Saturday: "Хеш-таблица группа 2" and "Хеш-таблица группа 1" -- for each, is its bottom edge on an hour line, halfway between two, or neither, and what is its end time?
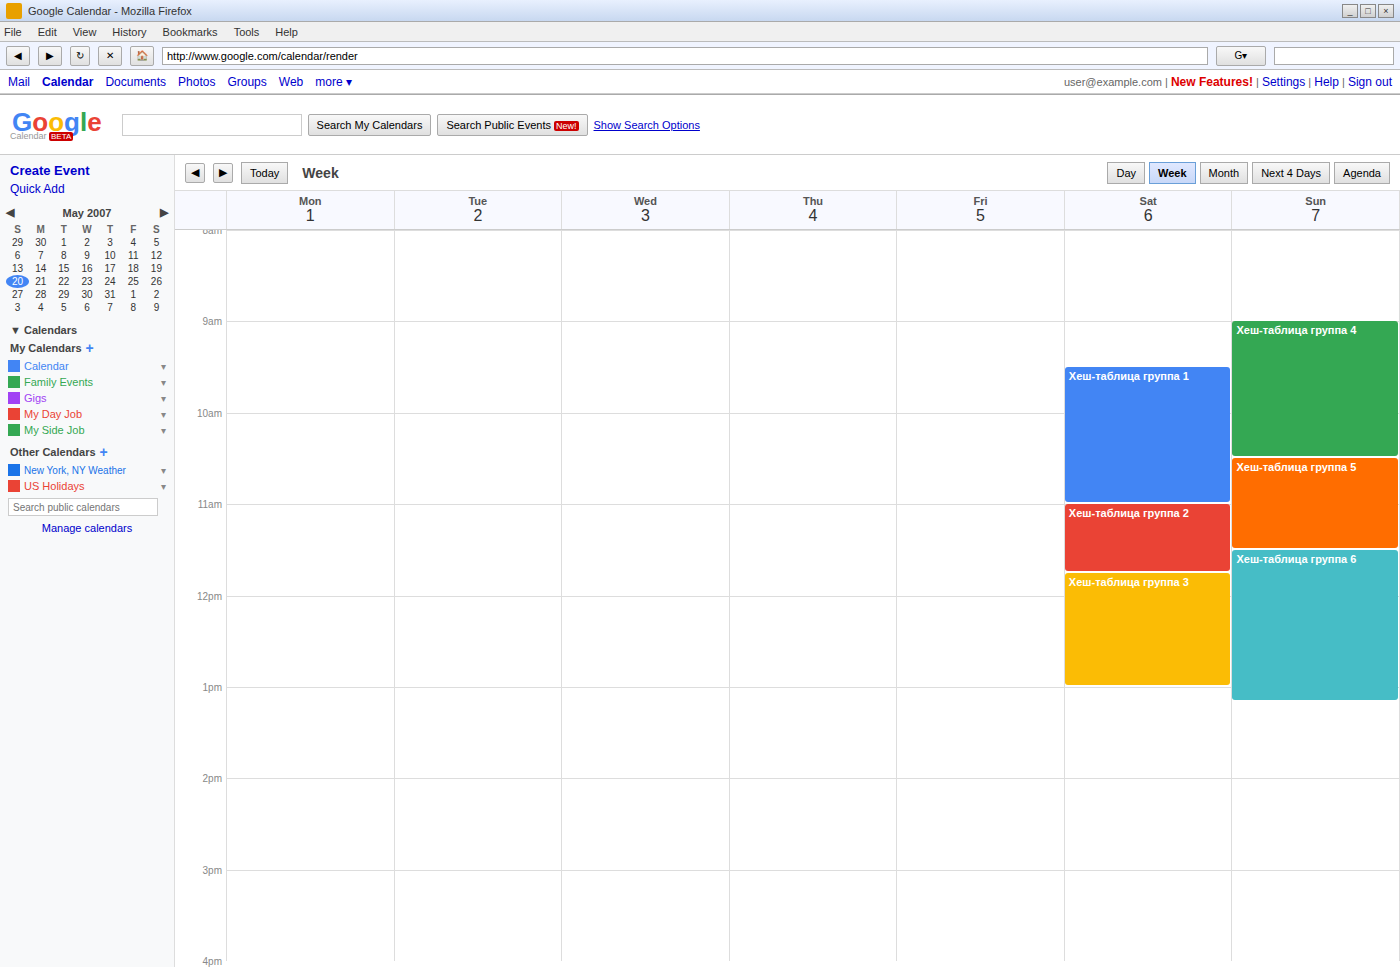
"Хеш-таблица группа 2": 11:45 AM, neither: three quarters of the way from the 11 AM line to the 12 PM line. "Хеш-таблица группа 1": 11:00 AM, exactly on the 11 AM line.